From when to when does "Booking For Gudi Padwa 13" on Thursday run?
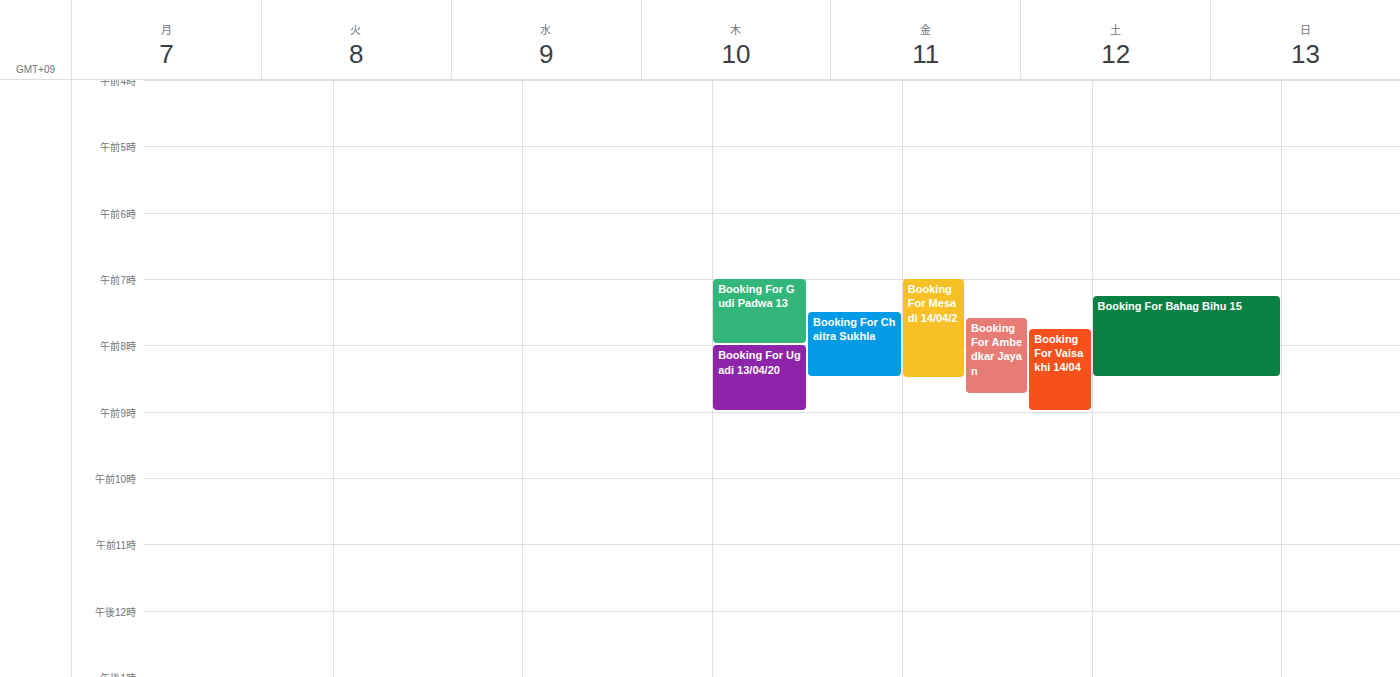
07:00 to 08:00